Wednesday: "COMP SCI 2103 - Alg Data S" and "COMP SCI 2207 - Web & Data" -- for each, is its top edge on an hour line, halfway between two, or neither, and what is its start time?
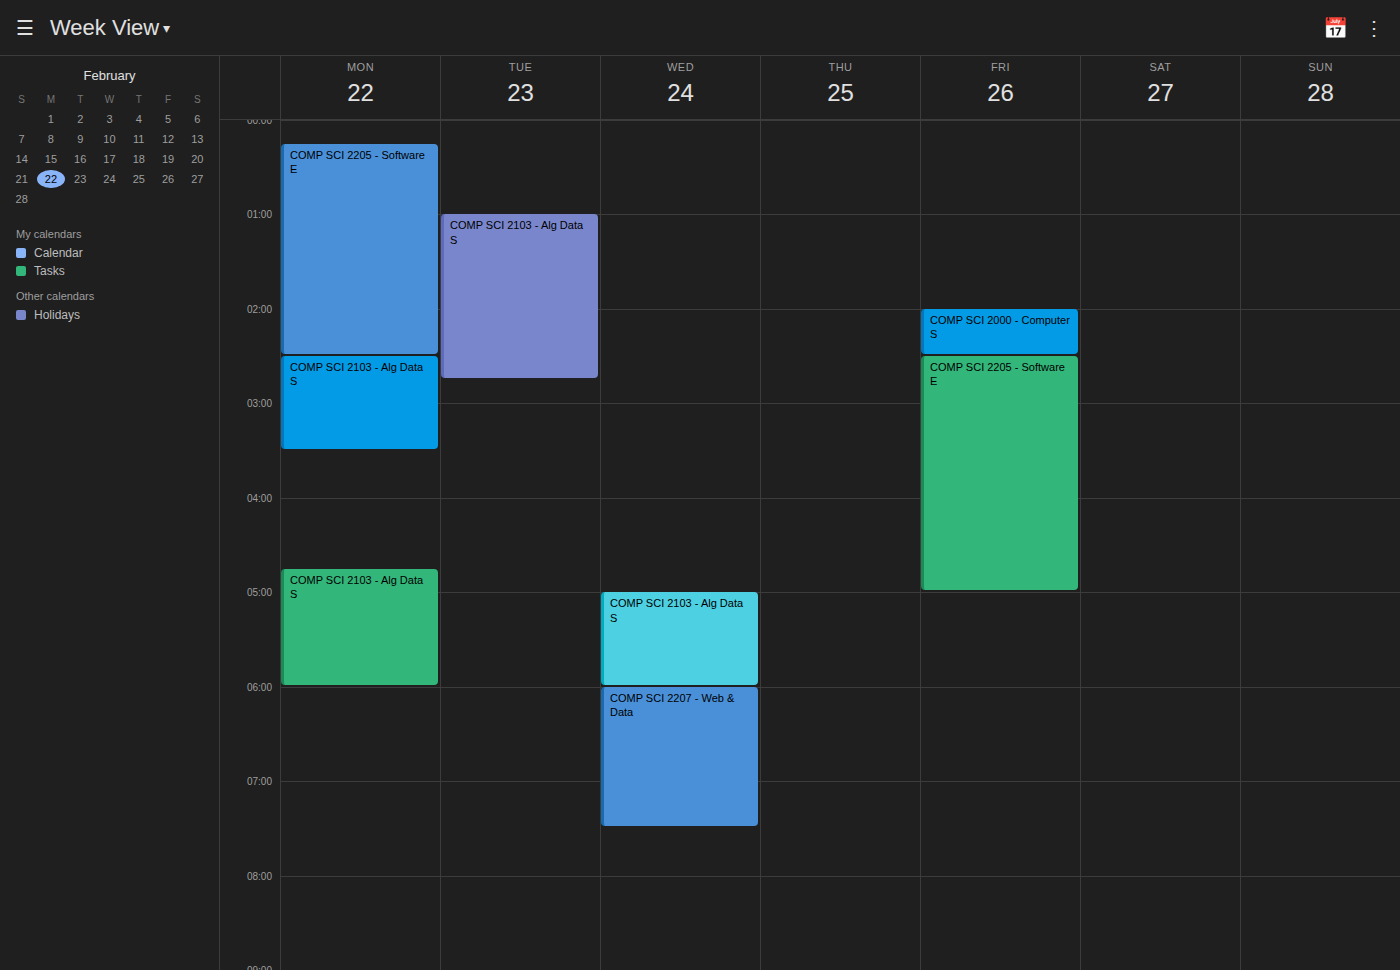
"COMP SCI 2103 - Alg Data S": 5:00 AM, exactly on the 5 AM line. "COMP SCI 2207 - Web & Data": 6:00 AM, exactly on the 6 AM line.